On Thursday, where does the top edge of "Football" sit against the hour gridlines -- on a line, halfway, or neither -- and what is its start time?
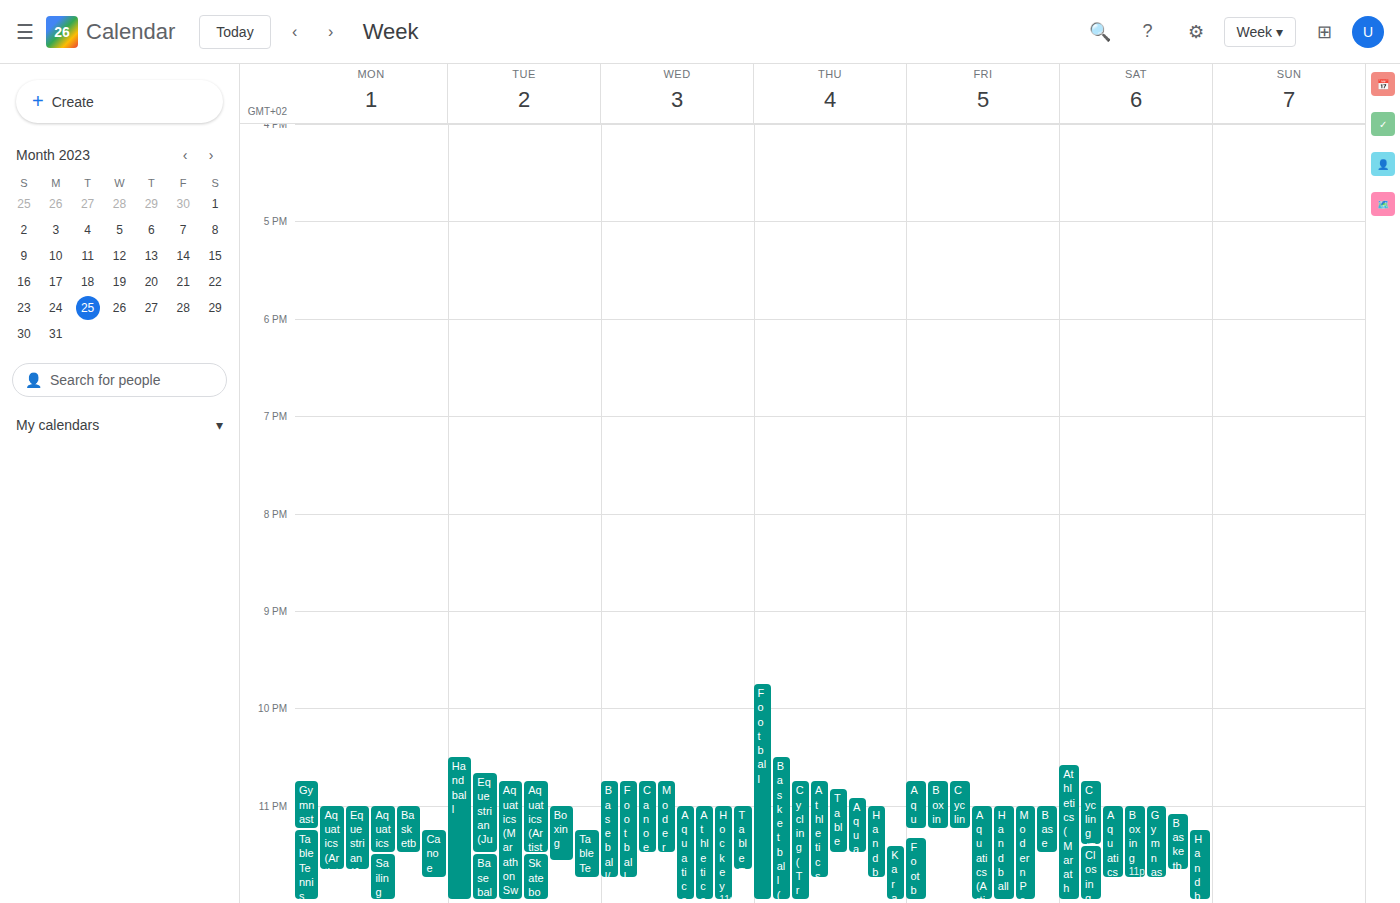
9:45 PM -- neither: three quarters of the way from the 9 PM line to the 10 PM line.